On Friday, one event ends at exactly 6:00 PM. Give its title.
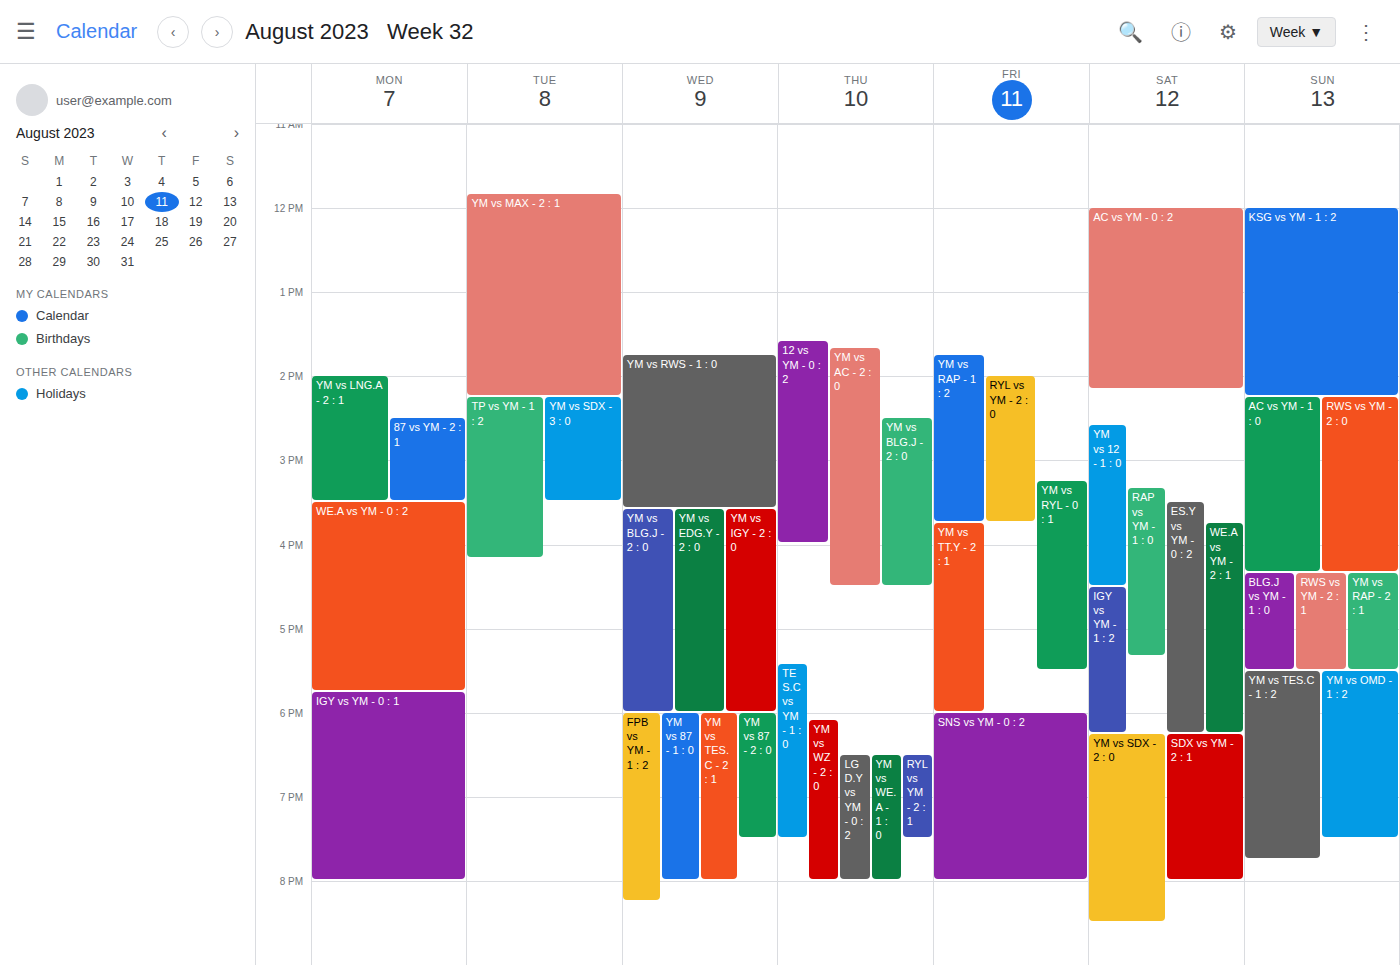
"YM vs TT.Y - 2 : 1"